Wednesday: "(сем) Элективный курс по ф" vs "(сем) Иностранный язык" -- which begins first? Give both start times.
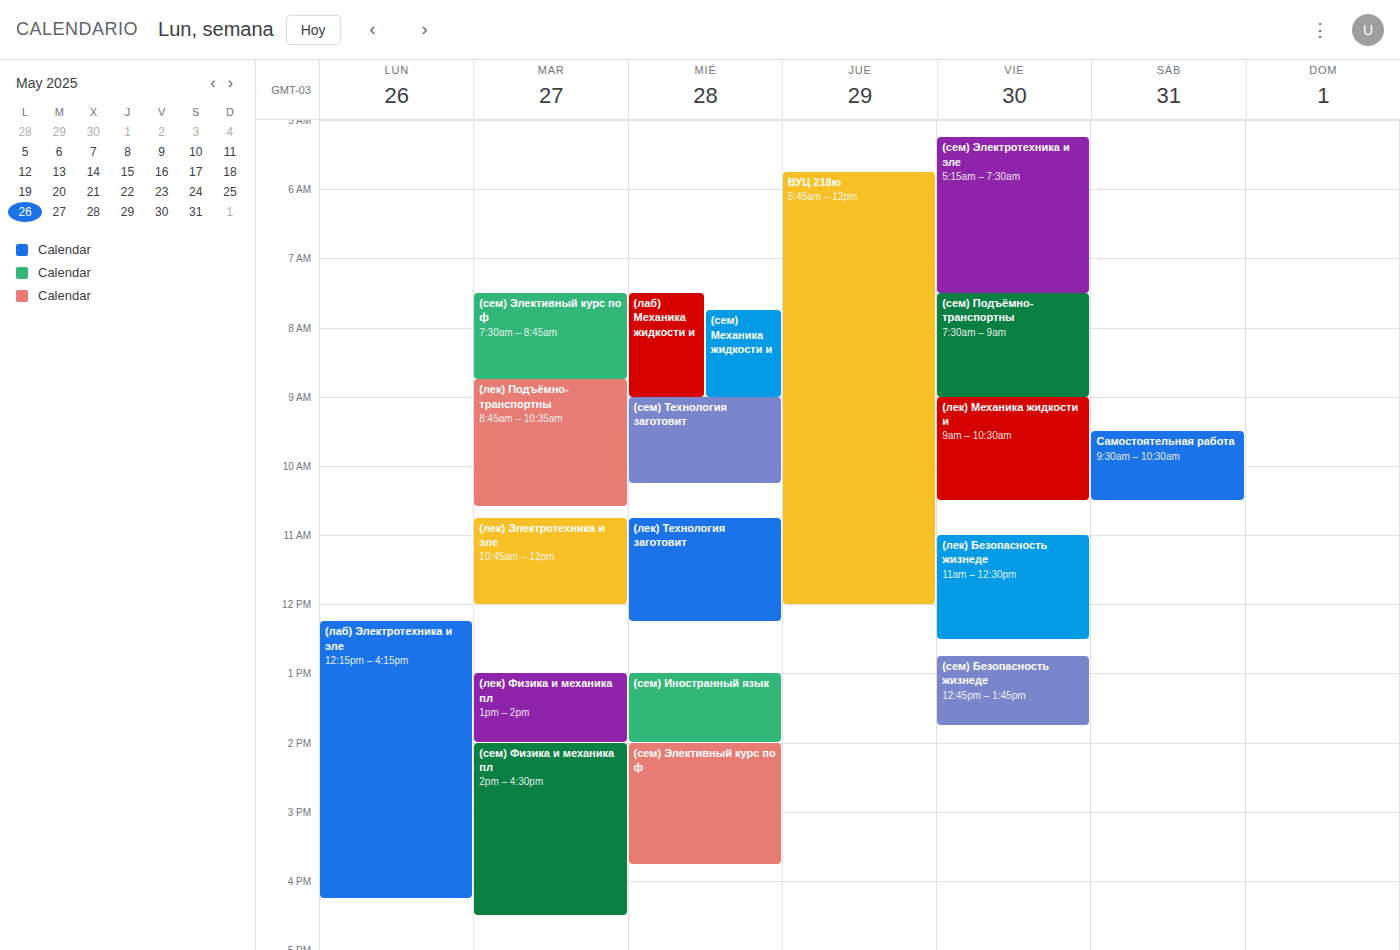
"(сем) Иностранный язык" 1:00 PM; "(сем) Элективный курс по ф" 2:00 PM.